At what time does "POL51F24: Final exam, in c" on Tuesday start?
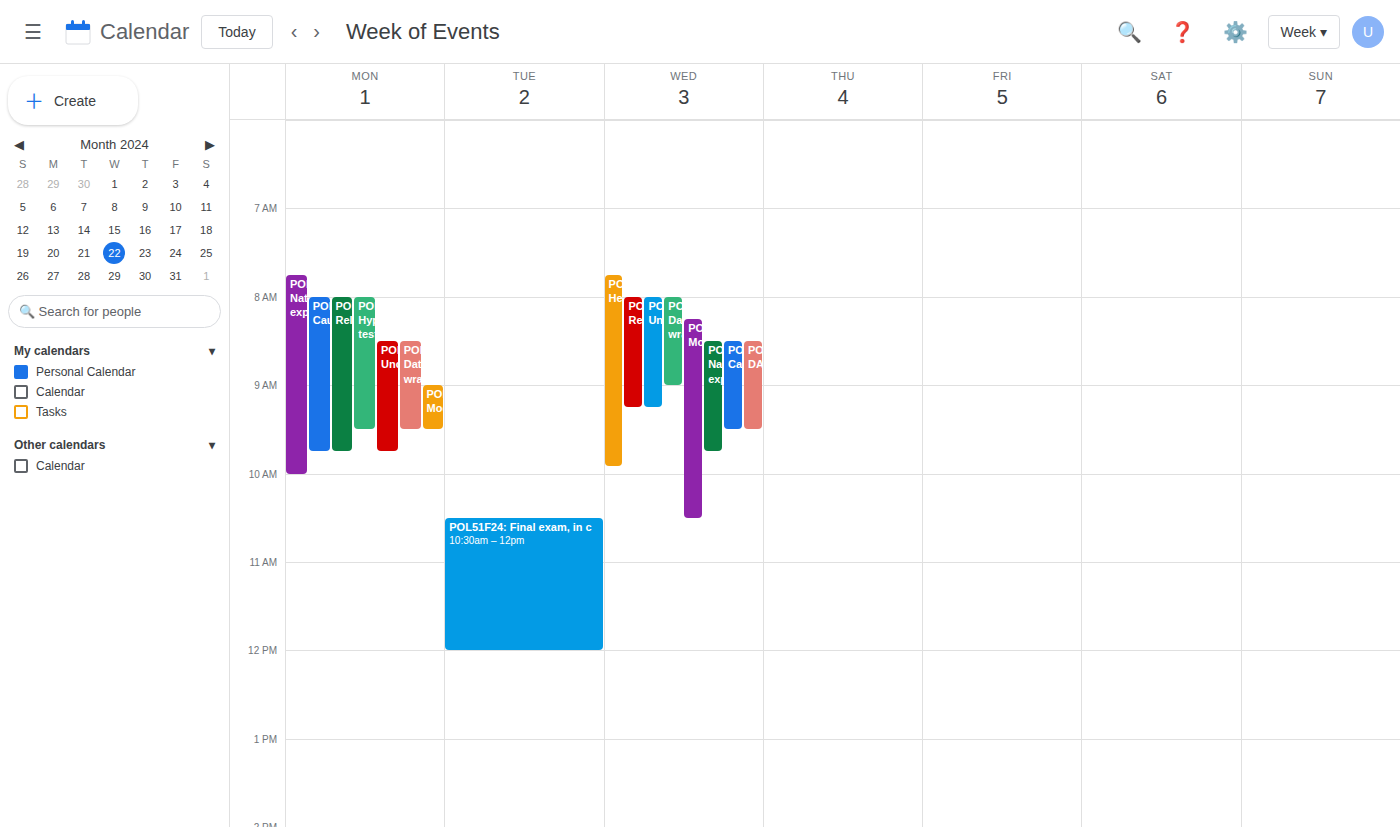
10:30 AM